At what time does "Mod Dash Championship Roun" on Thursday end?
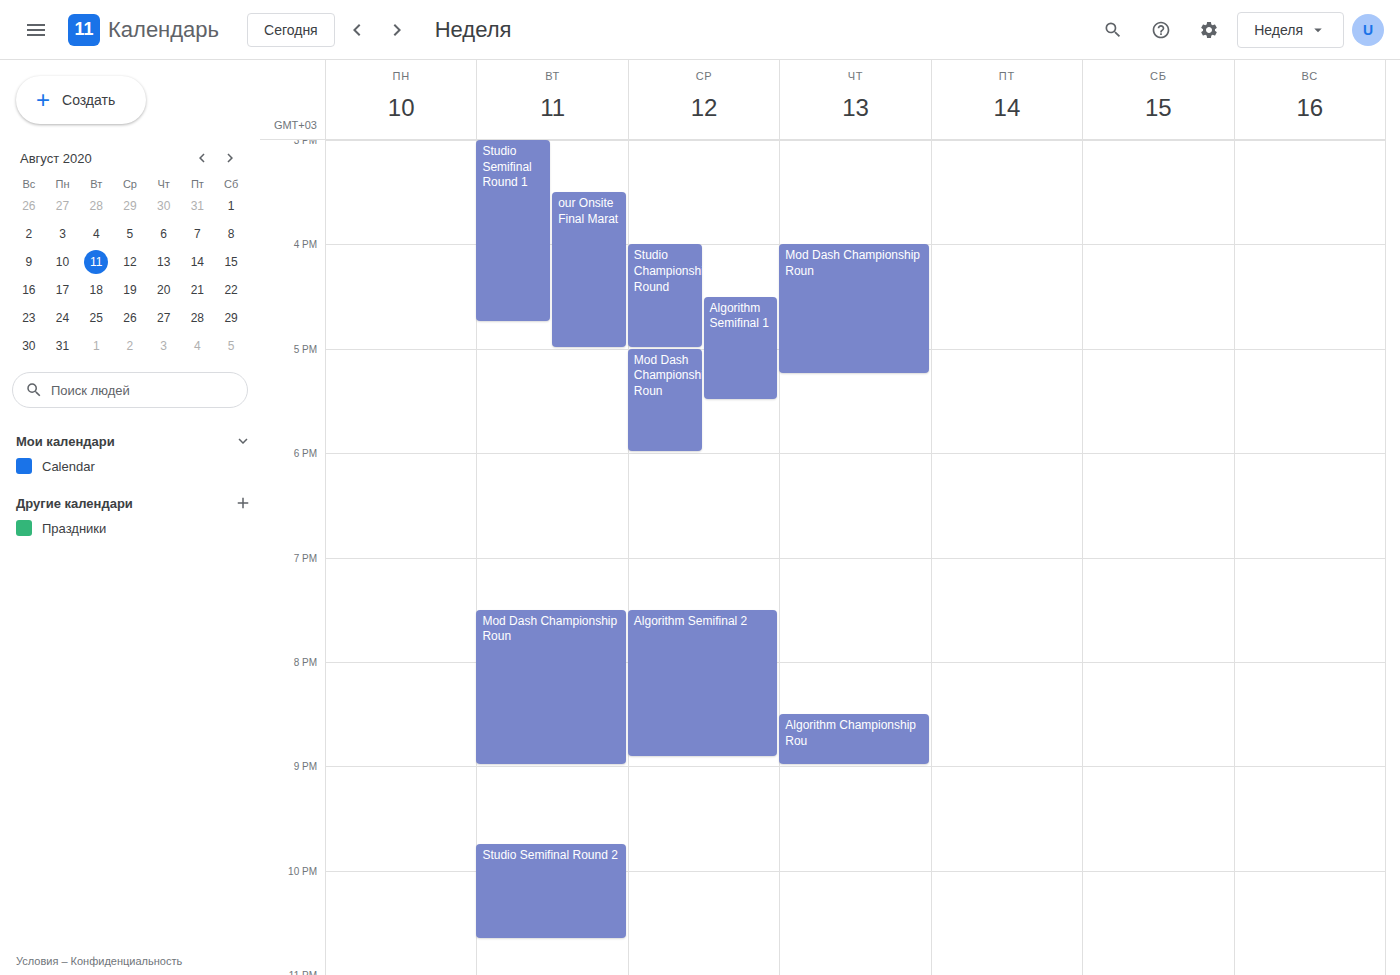
5:15 PM